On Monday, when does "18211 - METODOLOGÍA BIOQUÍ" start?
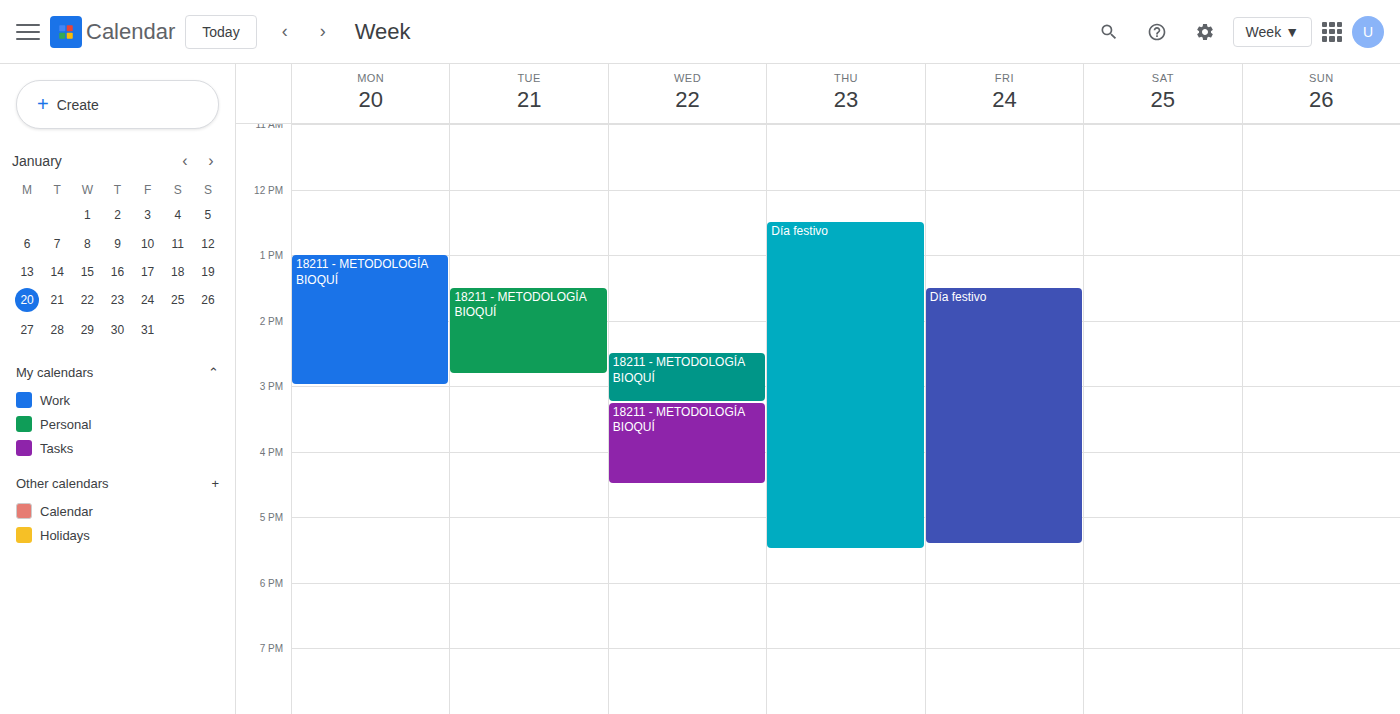
1:00 PM